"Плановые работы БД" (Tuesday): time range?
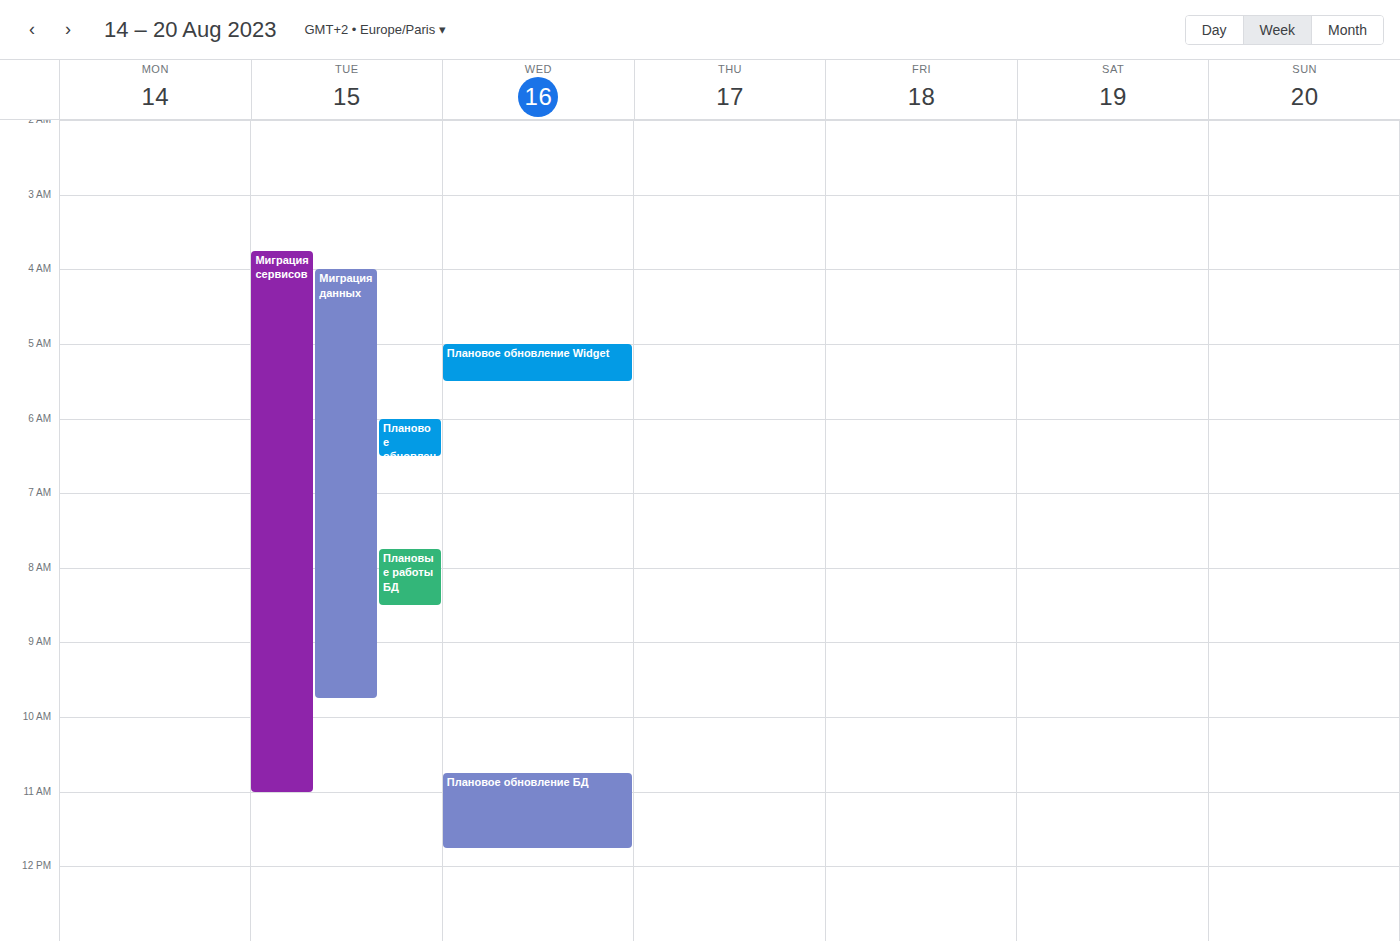
7:45 AM to 8:30 AM